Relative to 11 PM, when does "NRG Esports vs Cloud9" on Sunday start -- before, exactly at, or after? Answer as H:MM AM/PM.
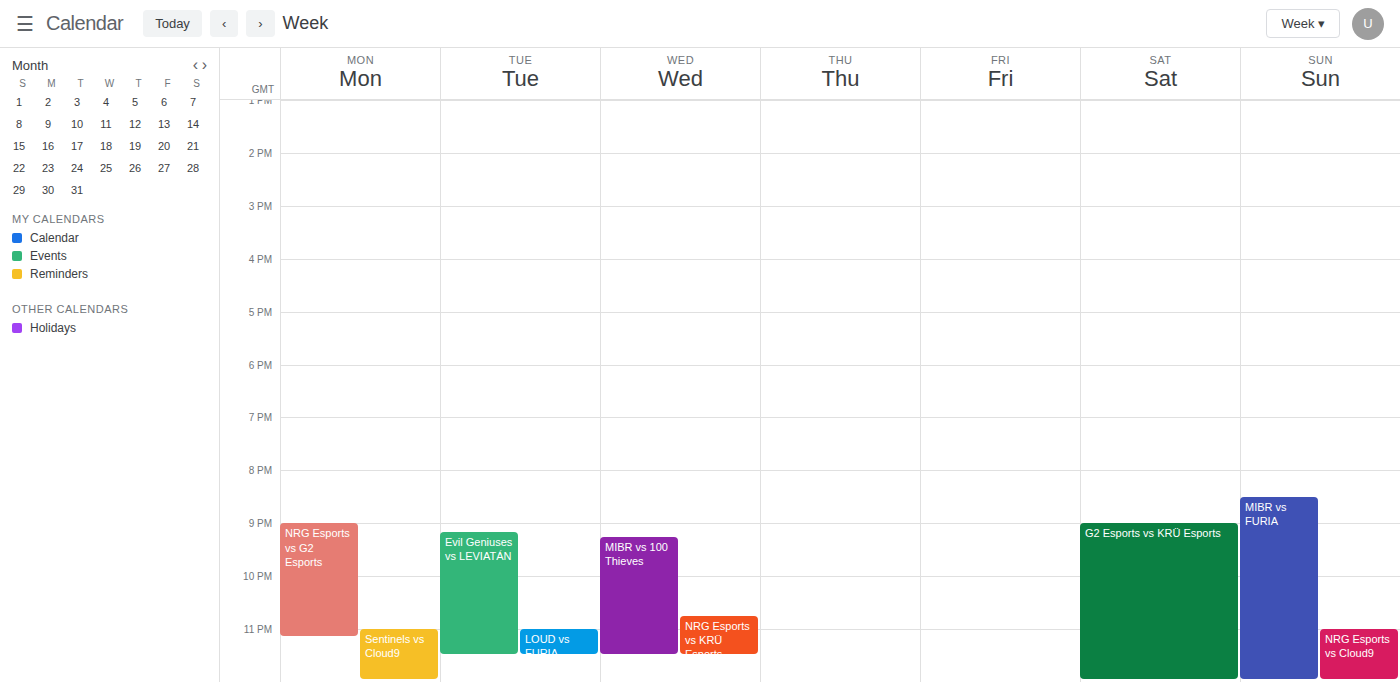
11:00 PM -- exactly at 11 PM, on the 11 PM line.